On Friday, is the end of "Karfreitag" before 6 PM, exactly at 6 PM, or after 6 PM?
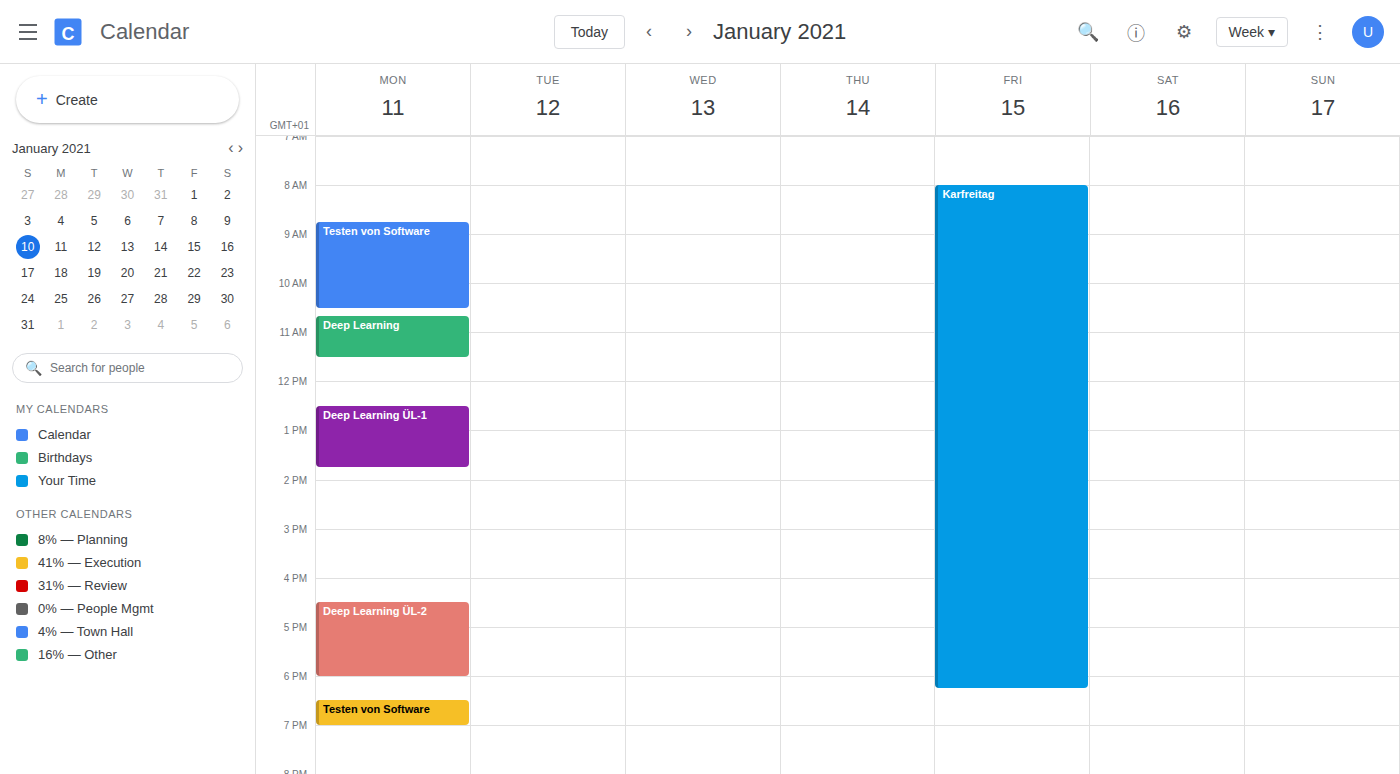
6:15 PM -- after 6 PM, 15 minutes below the 6 PM line.